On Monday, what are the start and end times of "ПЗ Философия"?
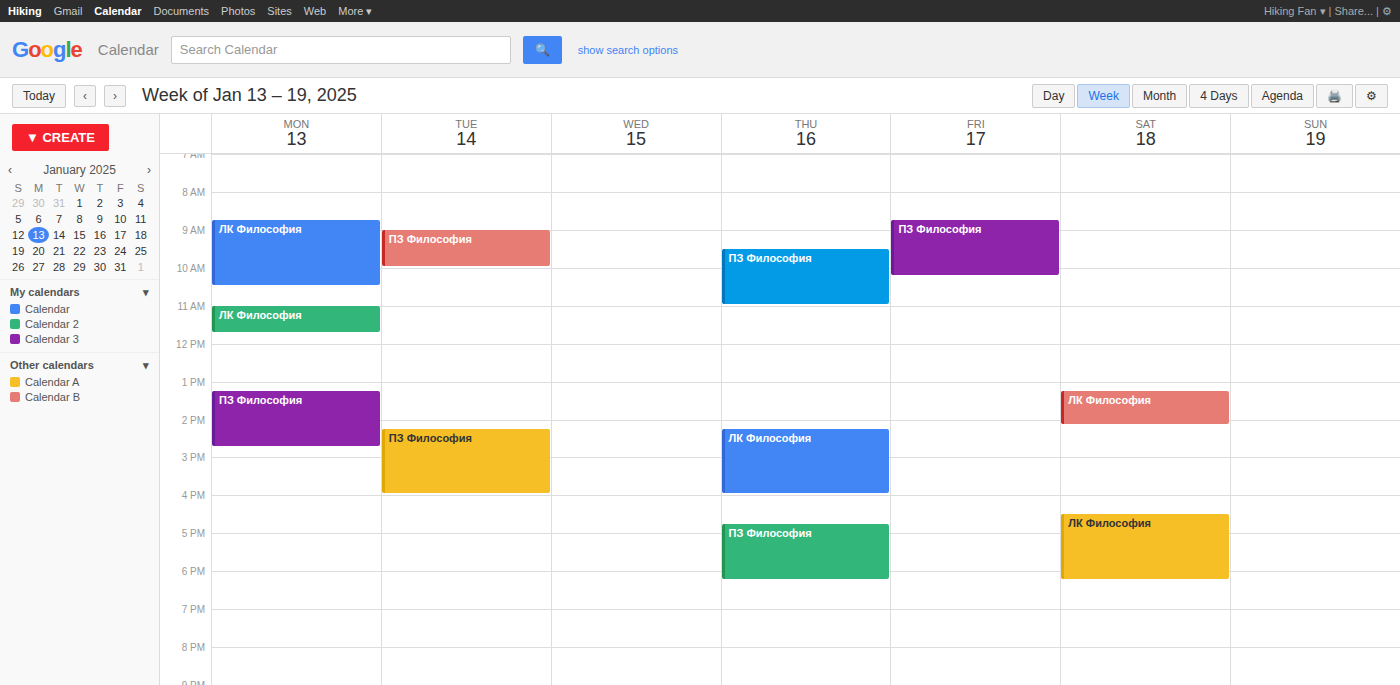
1:15 PM to 2:45 PM